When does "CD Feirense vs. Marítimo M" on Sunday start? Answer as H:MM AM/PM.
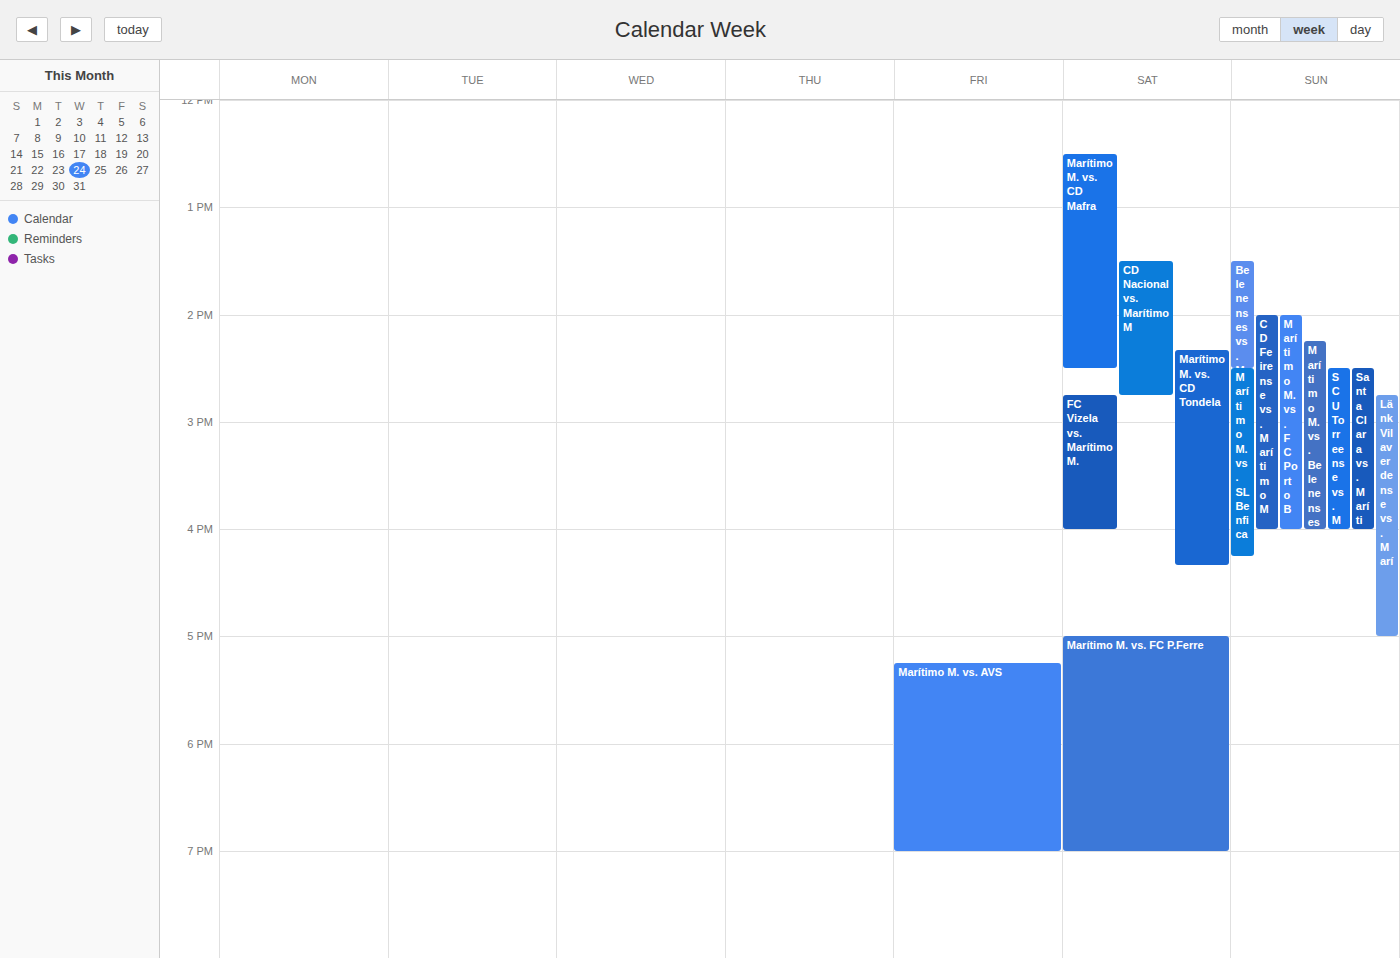
2:00 PM